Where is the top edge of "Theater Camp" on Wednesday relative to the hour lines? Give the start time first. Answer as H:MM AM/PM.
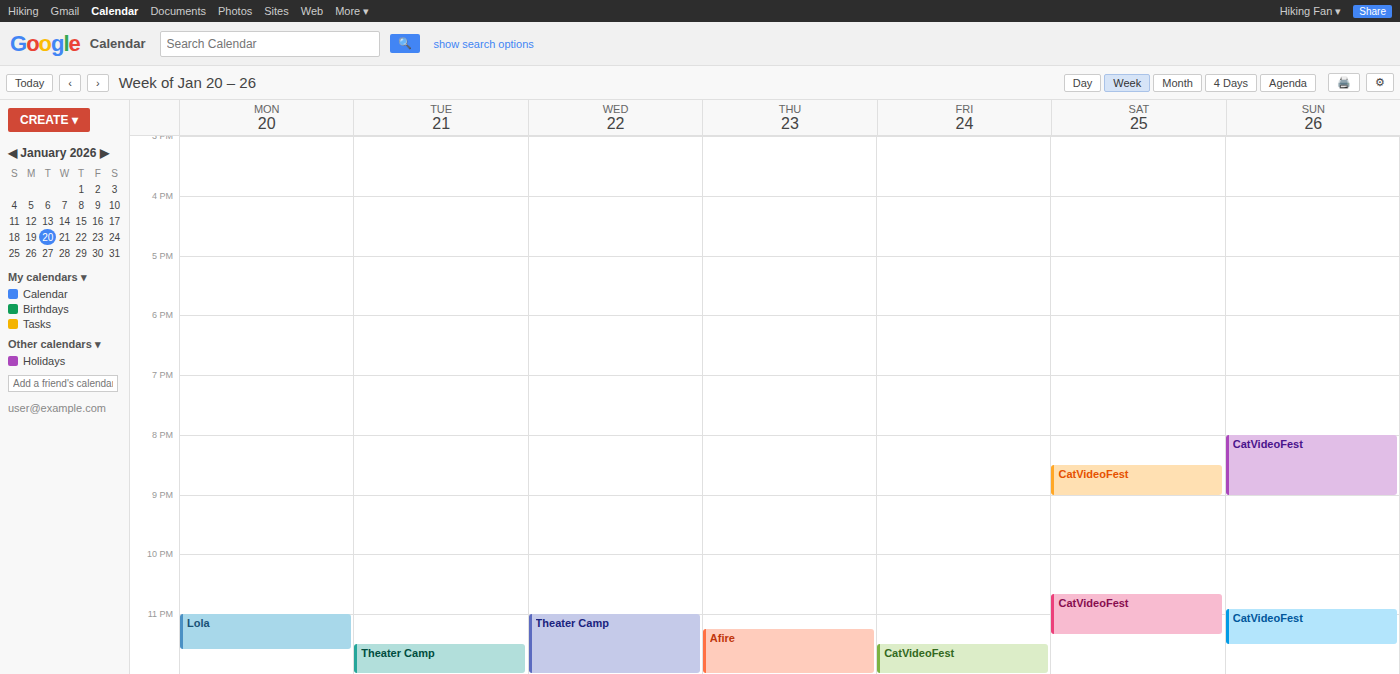
11:00 PM -- exactly on the 11 PM line.